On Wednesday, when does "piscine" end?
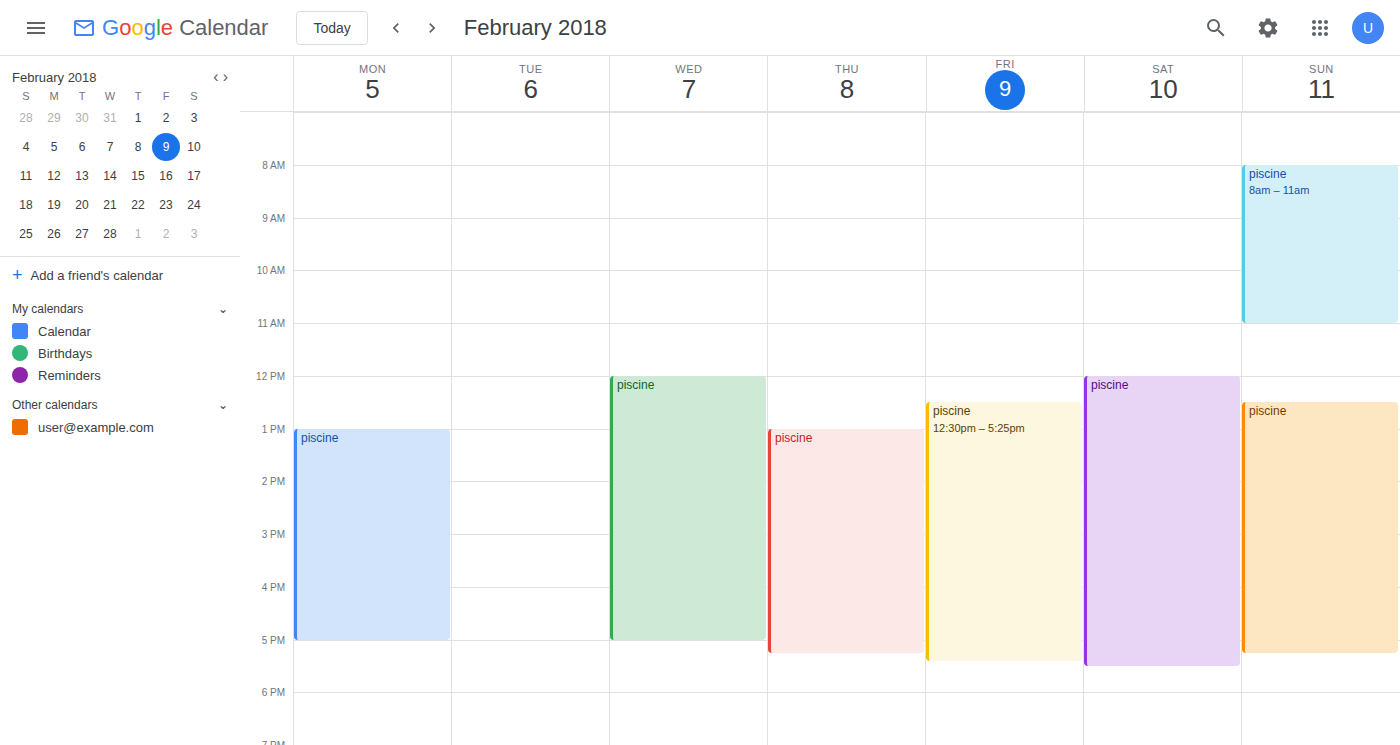
5:00 PM